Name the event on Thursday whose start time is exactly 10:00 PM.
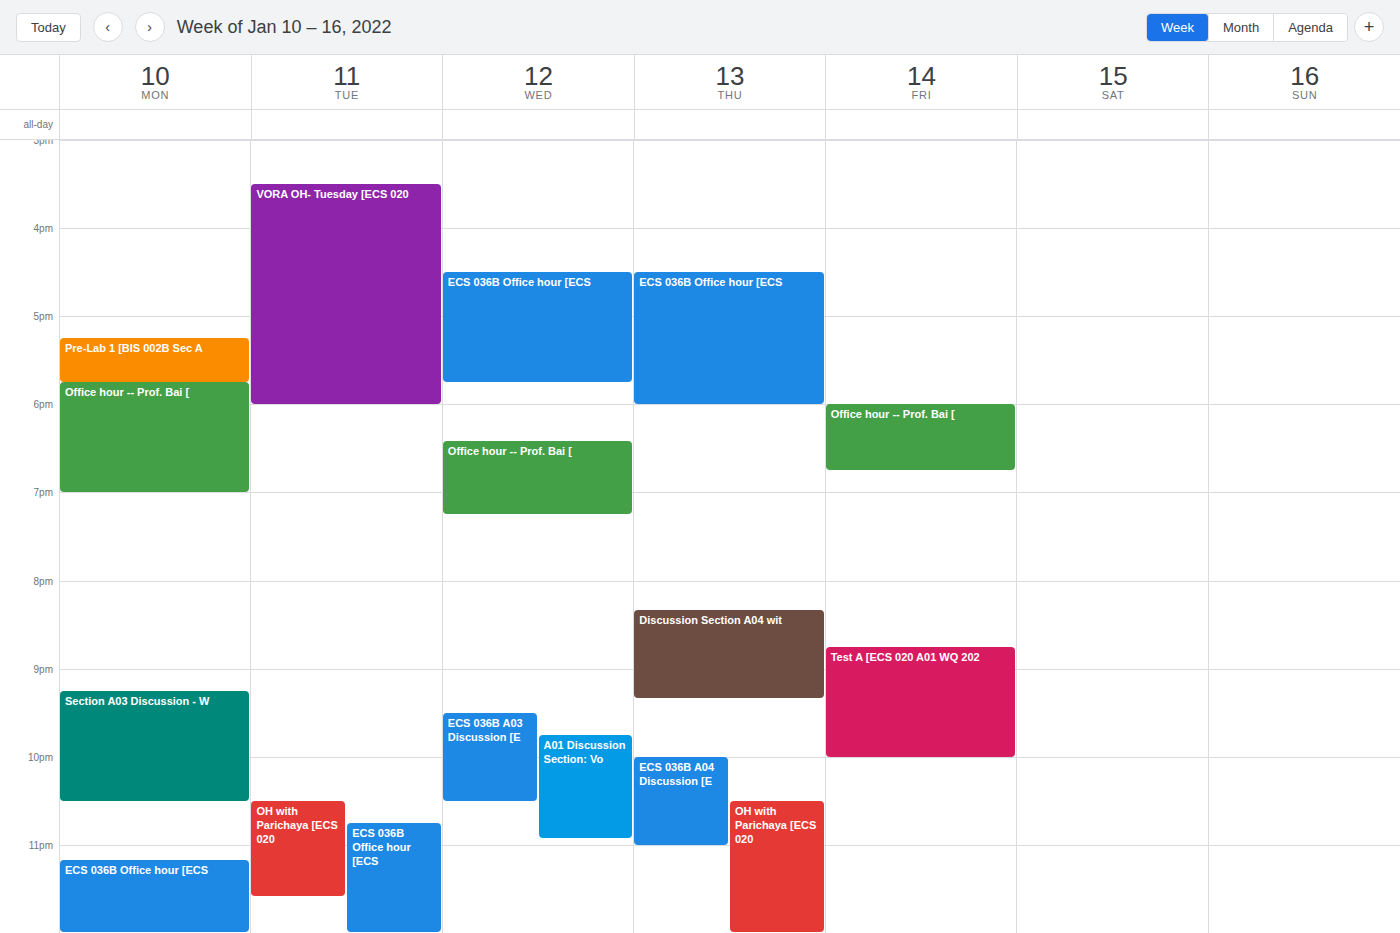
"ECS 036B A04 Discussion [E"